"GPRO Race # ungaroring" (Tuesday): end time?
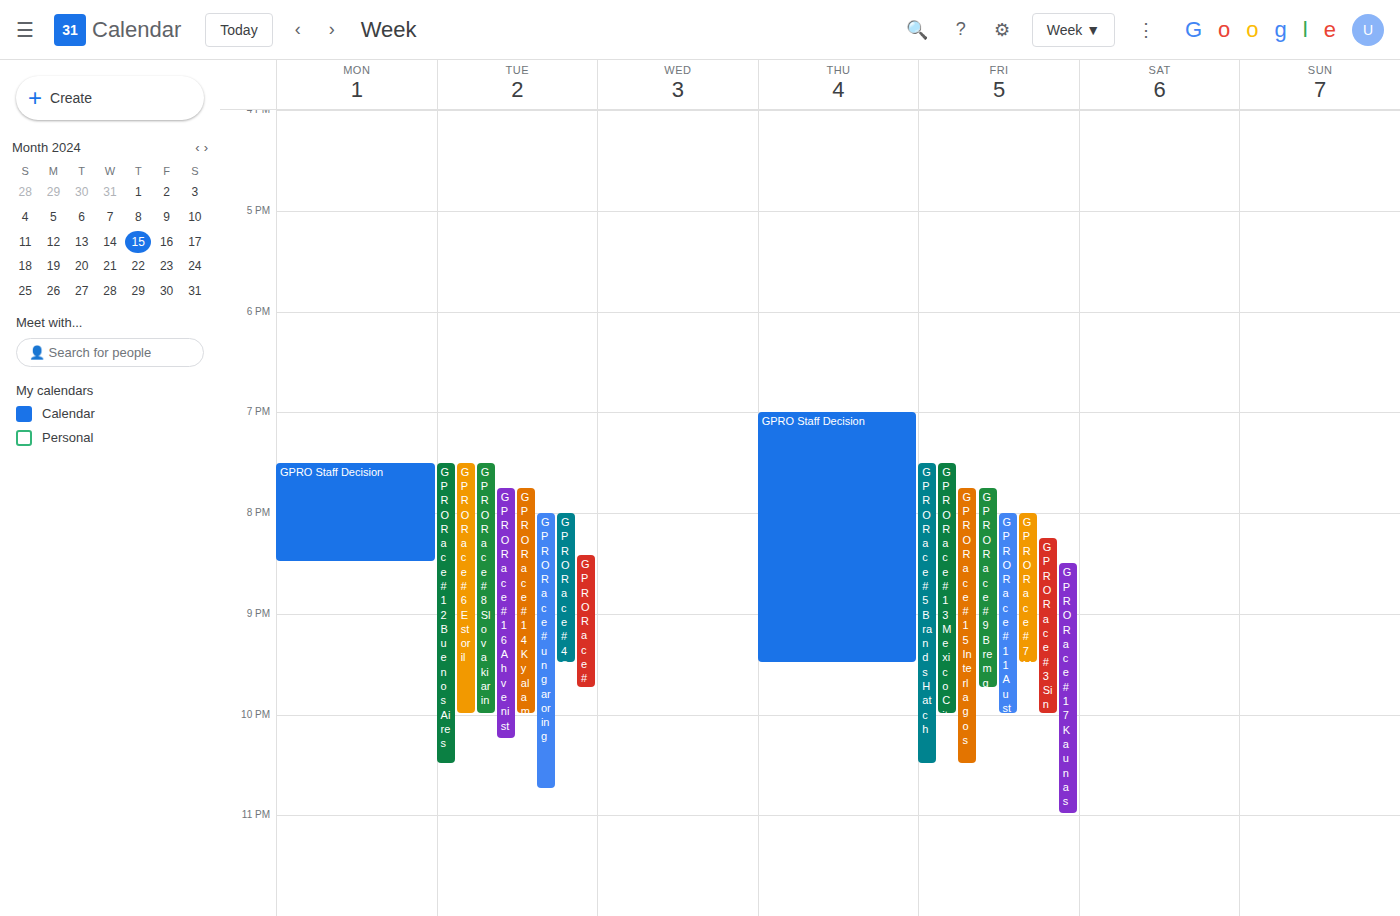
10:45 PM